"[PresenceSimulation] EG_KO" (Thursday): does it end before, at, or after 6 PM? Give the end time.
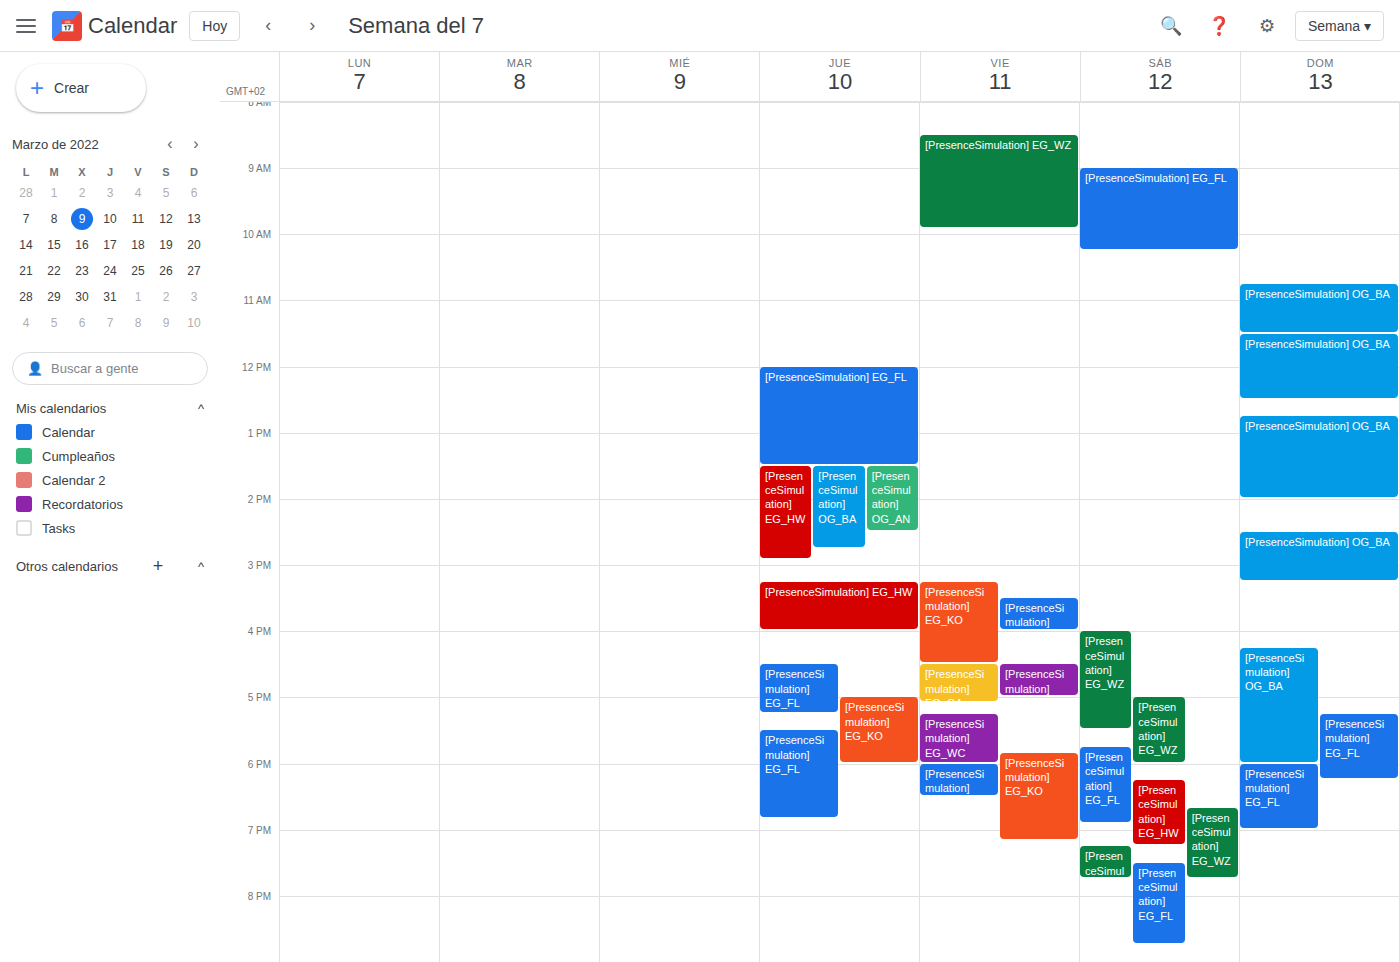
6:00 PM -- exactly at 6 PM, on the 6 PM line.